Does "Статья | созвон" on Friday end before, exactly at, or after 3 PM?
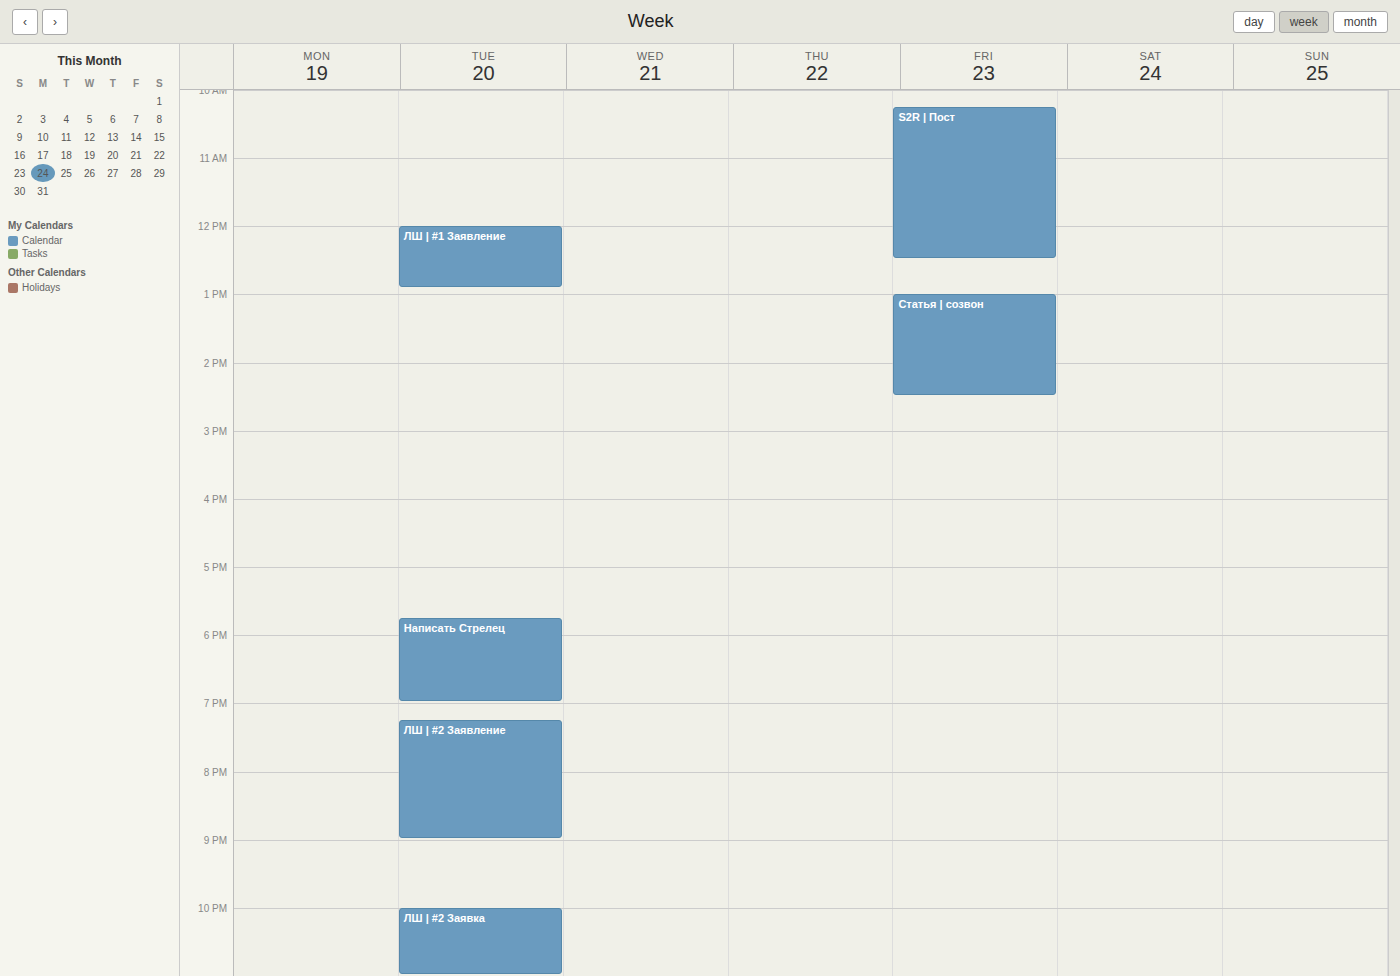
2:30 PM -- before 3 PM, 30 minutes above the 3 PM line.